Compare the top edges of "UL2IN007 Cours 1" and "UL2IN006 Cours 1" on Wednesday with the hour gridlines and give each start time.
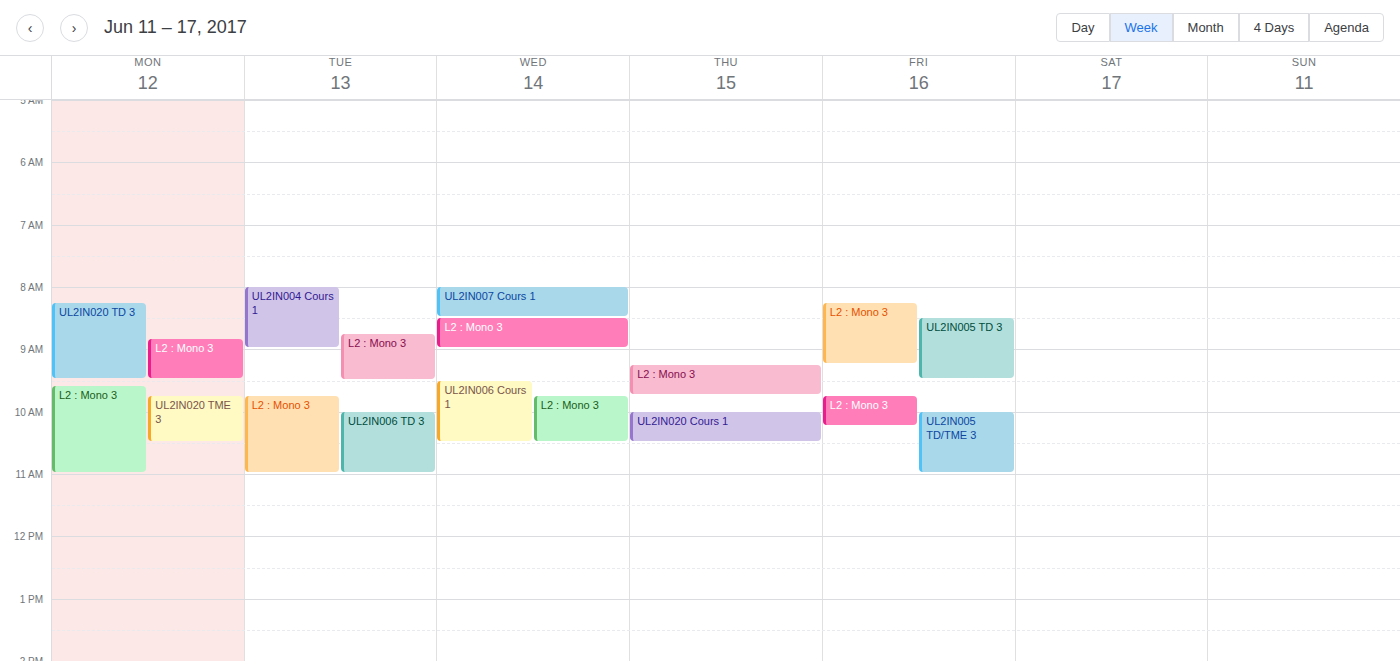
"UL2IN007 Cours 1": 08:00, exactly on the 08:00 line. "UL2IN006 Cours 1": 09:30, halfway between the 09:00 and 10:00 lines.